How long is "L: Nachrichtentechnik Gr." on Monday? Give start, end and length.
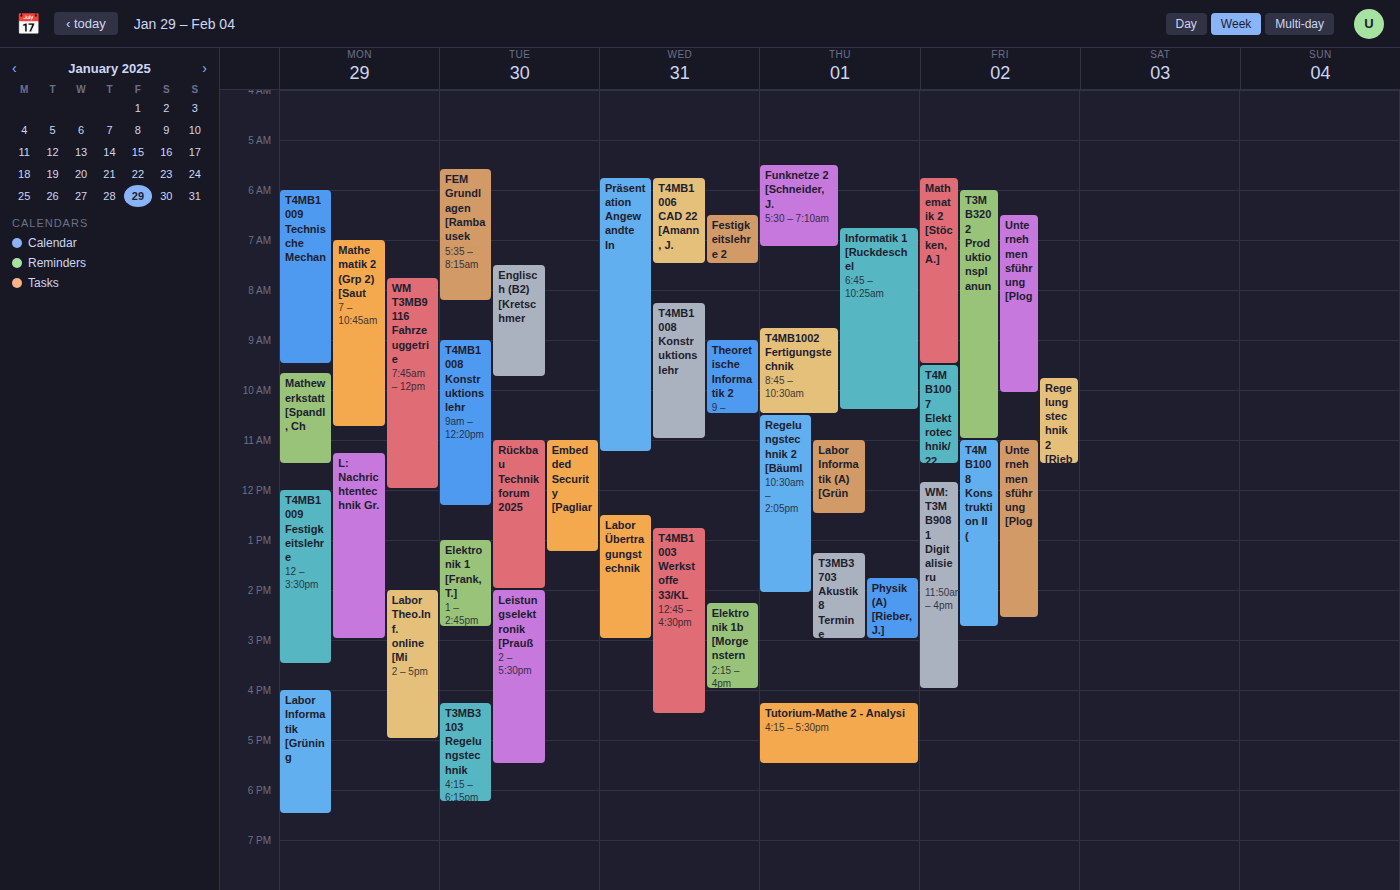
11:15 AM to 3:00 PM, 3 hours 45 minutes